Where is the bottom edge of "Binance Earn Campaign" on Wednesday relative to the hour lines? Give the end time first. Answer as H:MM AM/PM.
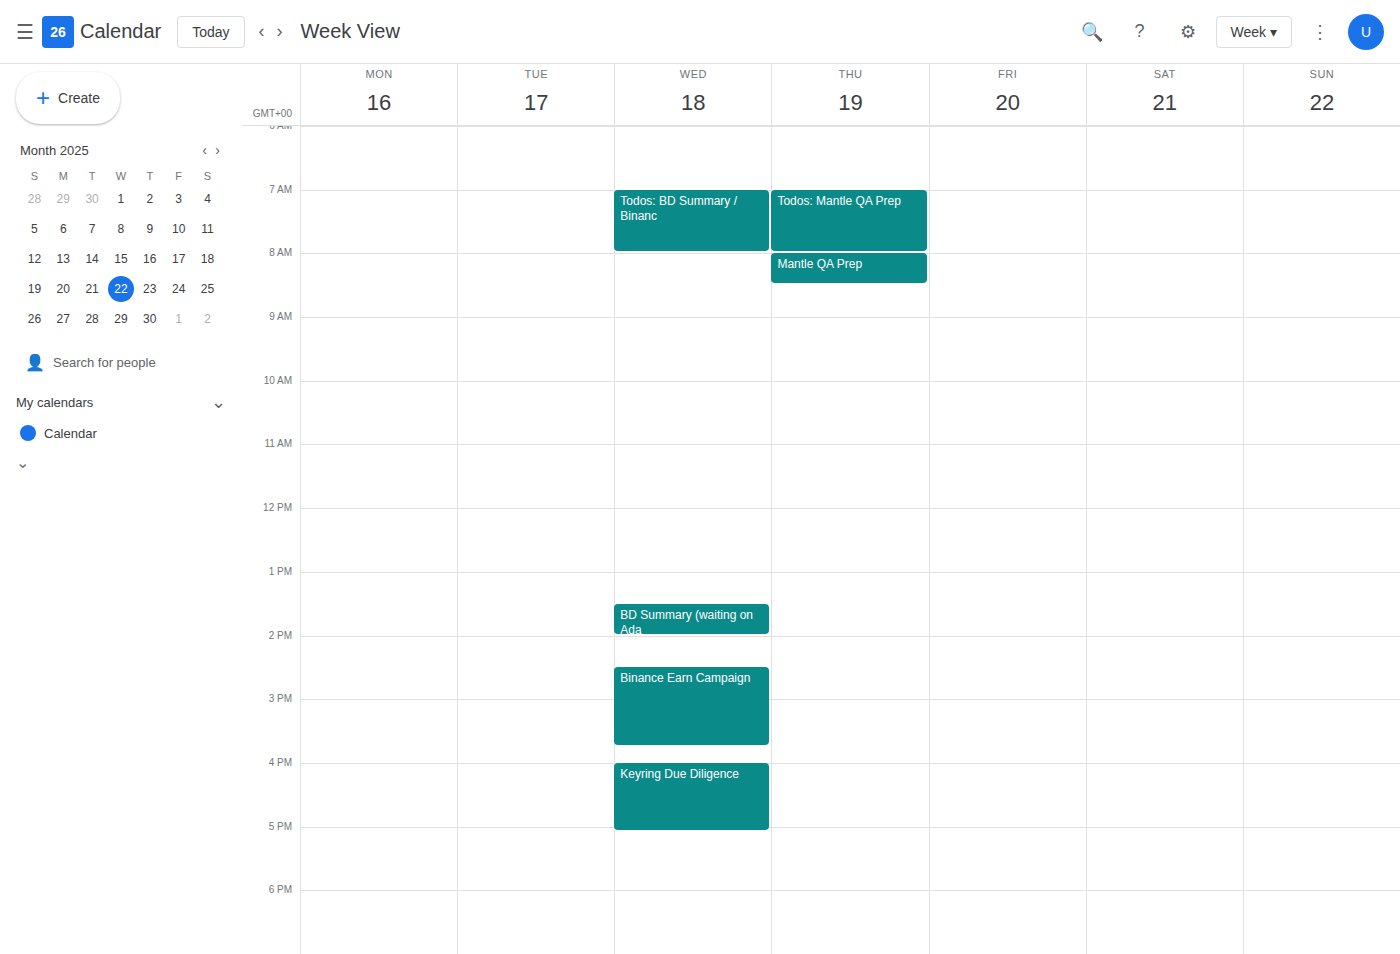
3:45 PM -- neither: three quarters of the way from the 3 PM line to the 4 PM line.